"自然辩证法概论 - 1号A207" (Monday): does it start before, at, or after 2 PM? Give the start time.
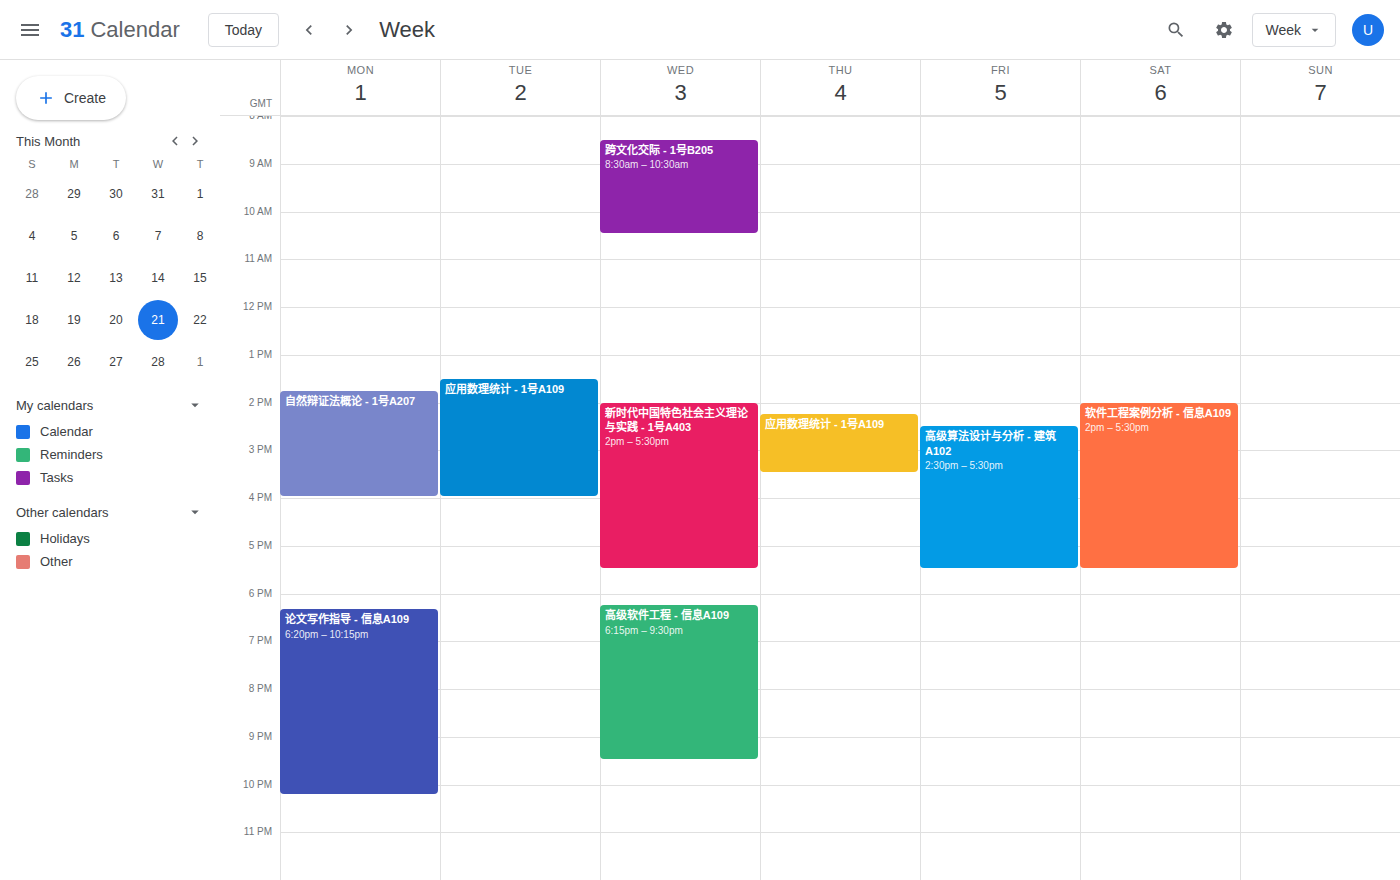
1:45 PM -- before 2 PM, 15 minutes above the 2 PM line.